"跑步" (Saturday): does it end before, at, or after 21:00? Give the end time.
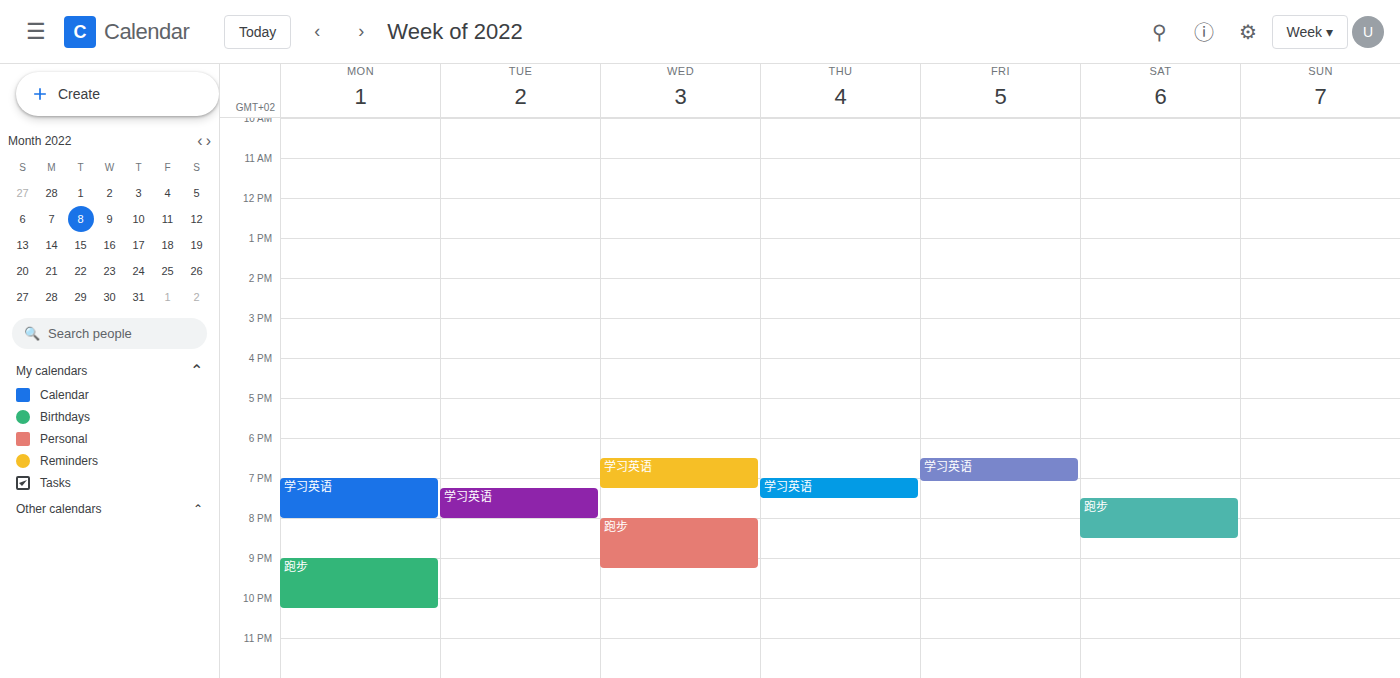
20:30 -- before 21:00, 30 minutes above the 21:00 line.